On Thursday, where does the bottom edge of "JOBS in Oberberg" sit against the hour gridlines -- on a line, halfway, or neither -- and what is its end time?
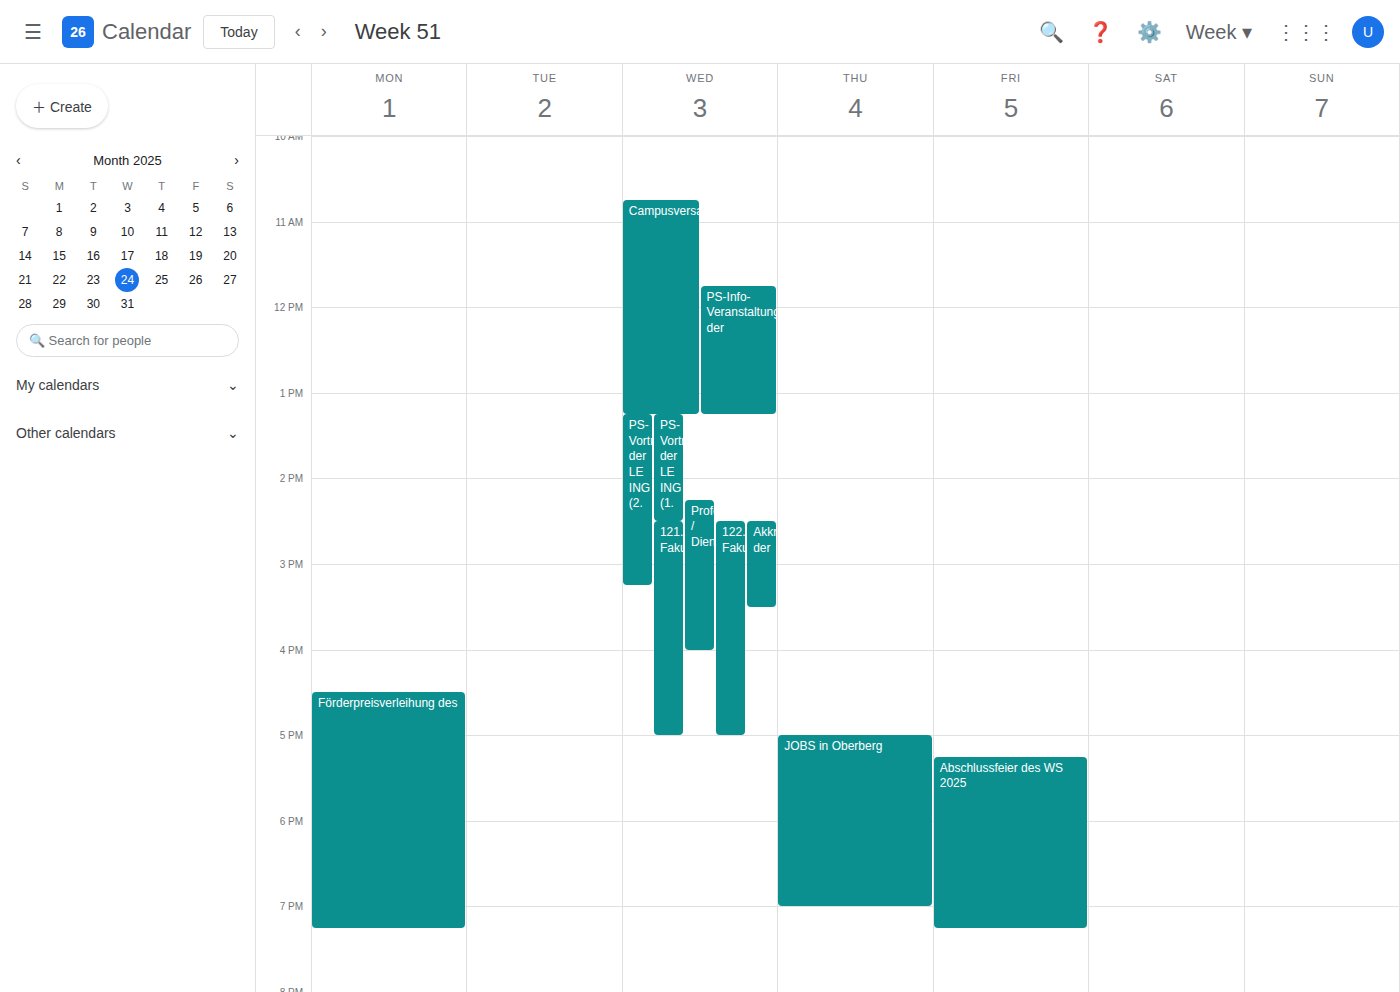
7:00 PM -- exactly on the 7 PM line.